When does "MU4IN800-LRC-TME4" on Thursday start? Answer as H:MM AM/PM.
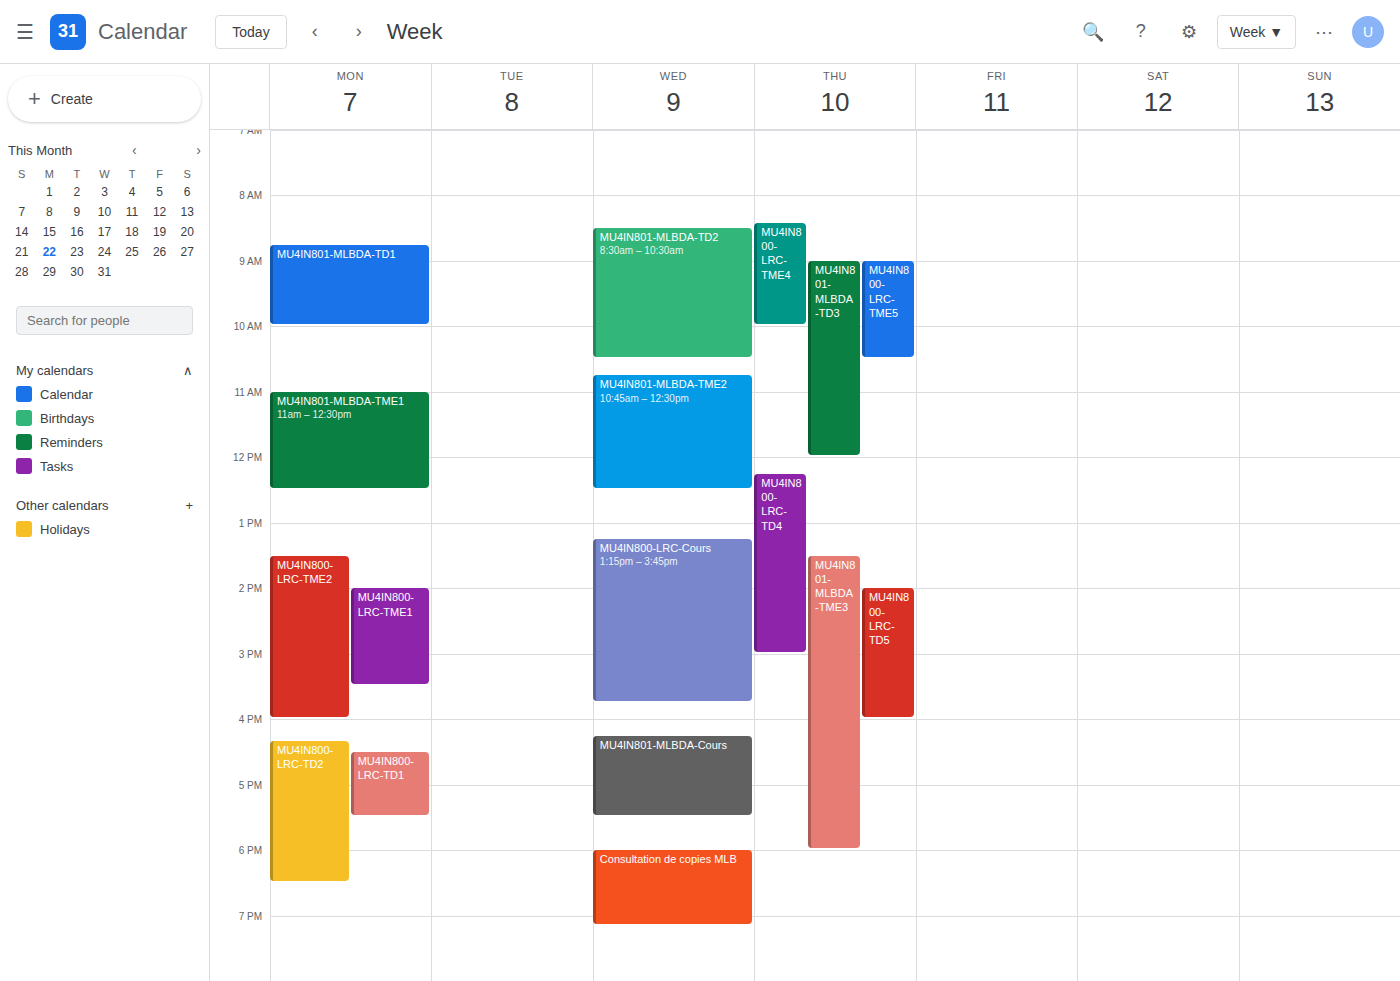
8:25 AM